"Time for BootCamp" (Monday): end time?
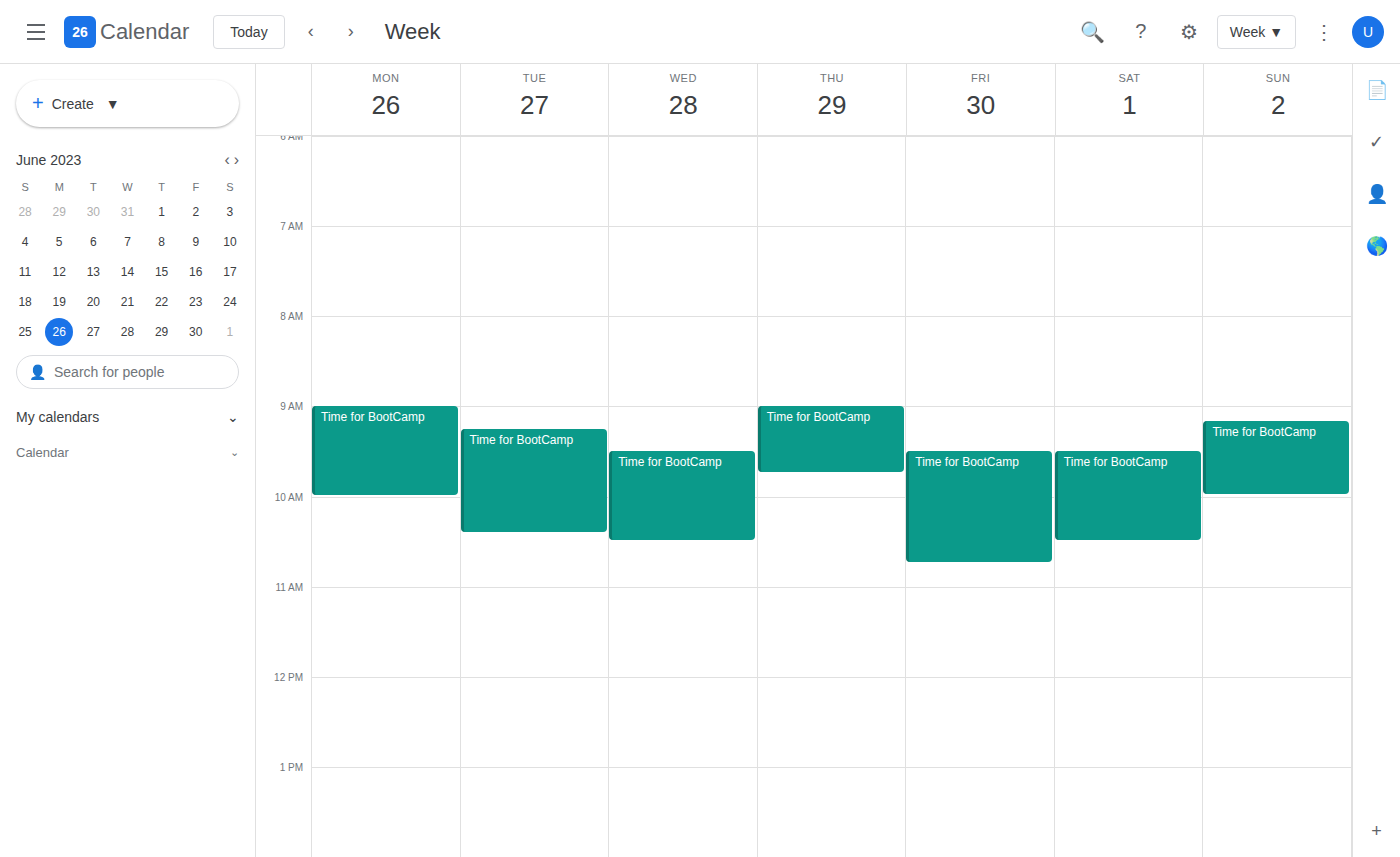
10:00 AM